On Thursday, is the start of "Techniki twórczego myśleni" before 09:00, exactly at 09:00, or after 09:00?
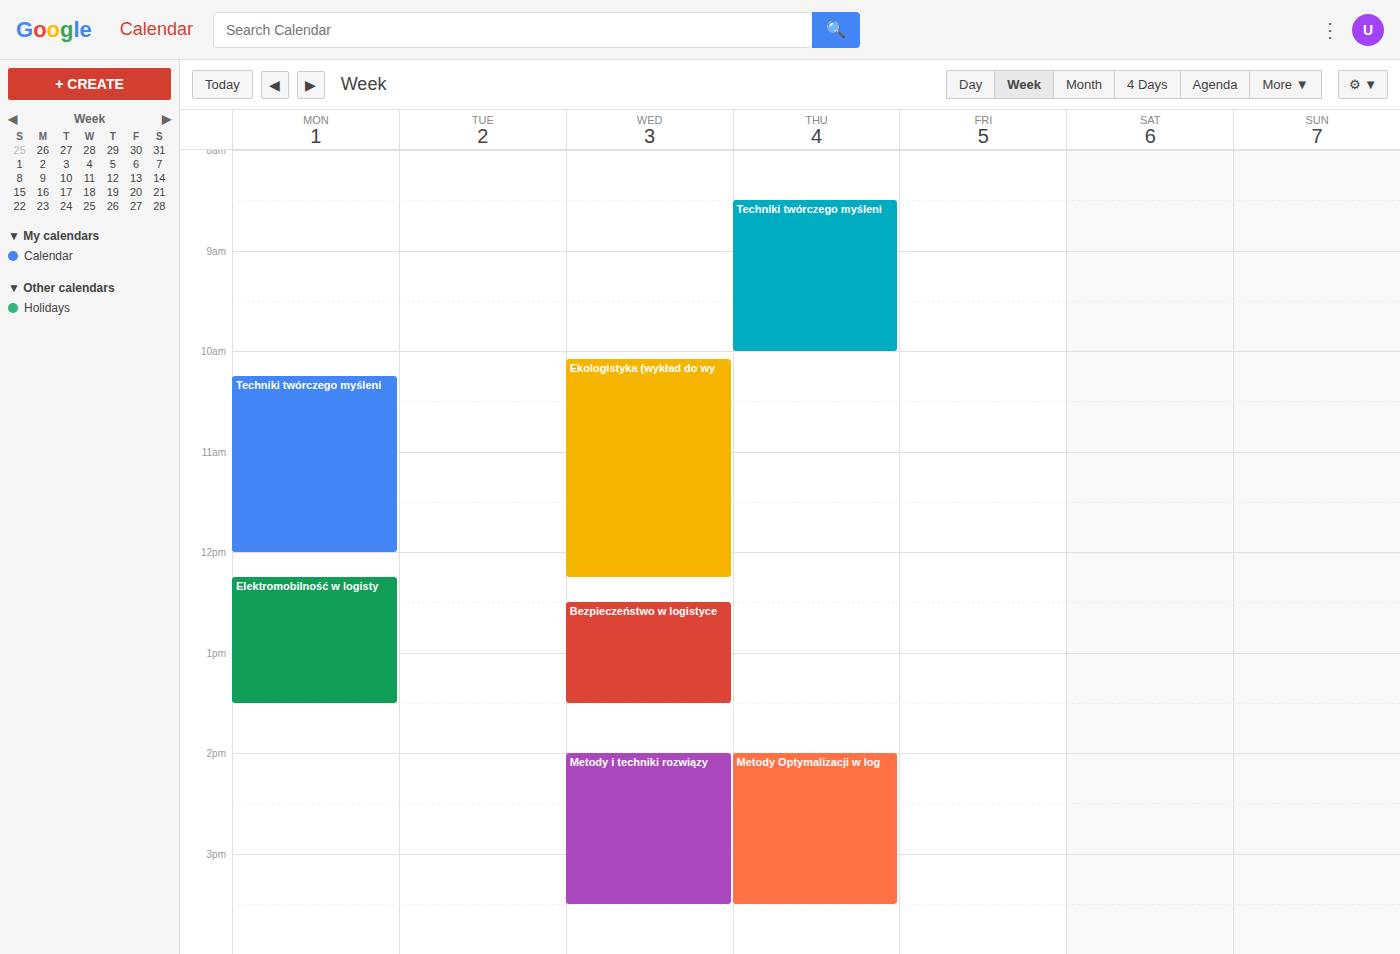
08:30 -- before 09:00, 30 minutes above the 09:00 line.